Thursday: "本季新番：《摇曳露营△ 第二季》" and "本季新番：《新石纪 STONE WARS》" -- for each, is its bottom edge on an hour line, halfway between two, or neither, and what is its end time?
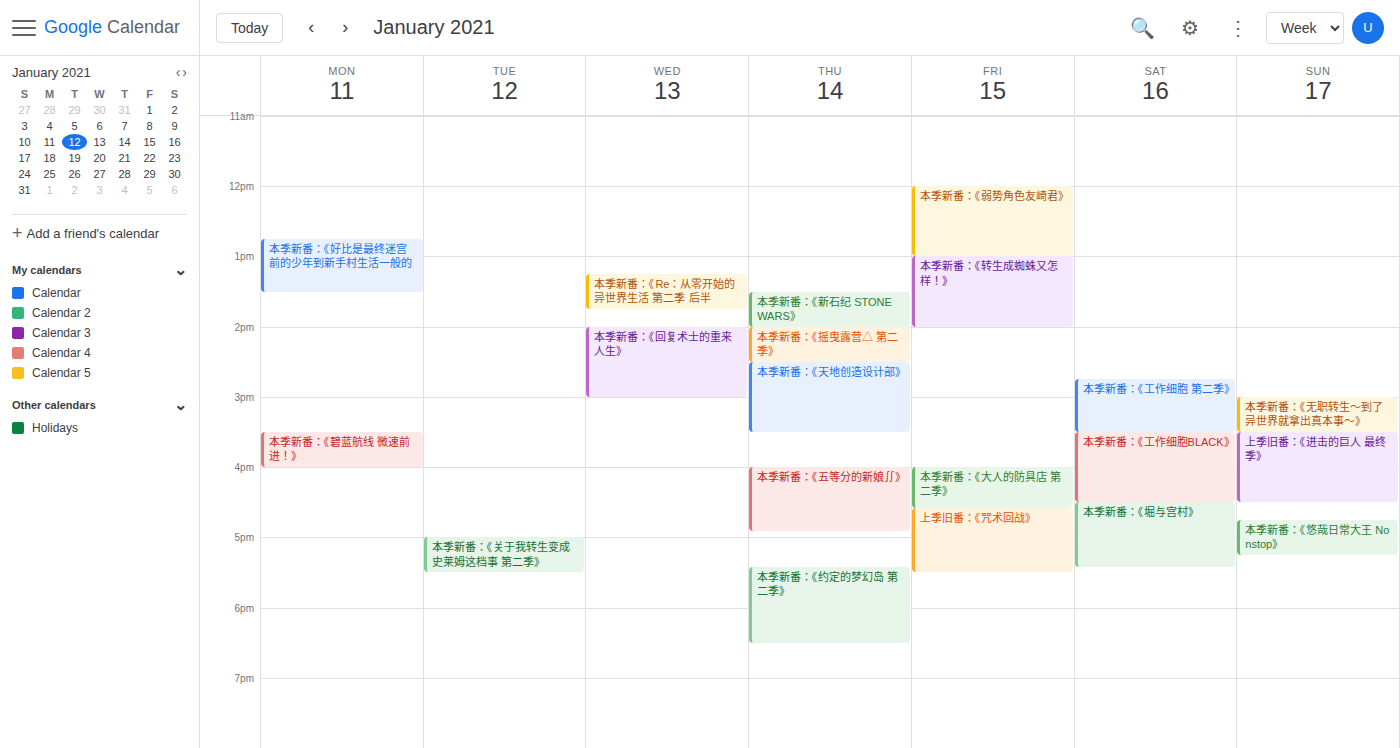
"本季新番：《摇曳露营△ 第二季》": 2:30 PM, halfway between the 2 PM and 3 PM lines. "本季新番：《新石纪 STONE WARS》": 2:00 PM, exactly on the 2 PM line.